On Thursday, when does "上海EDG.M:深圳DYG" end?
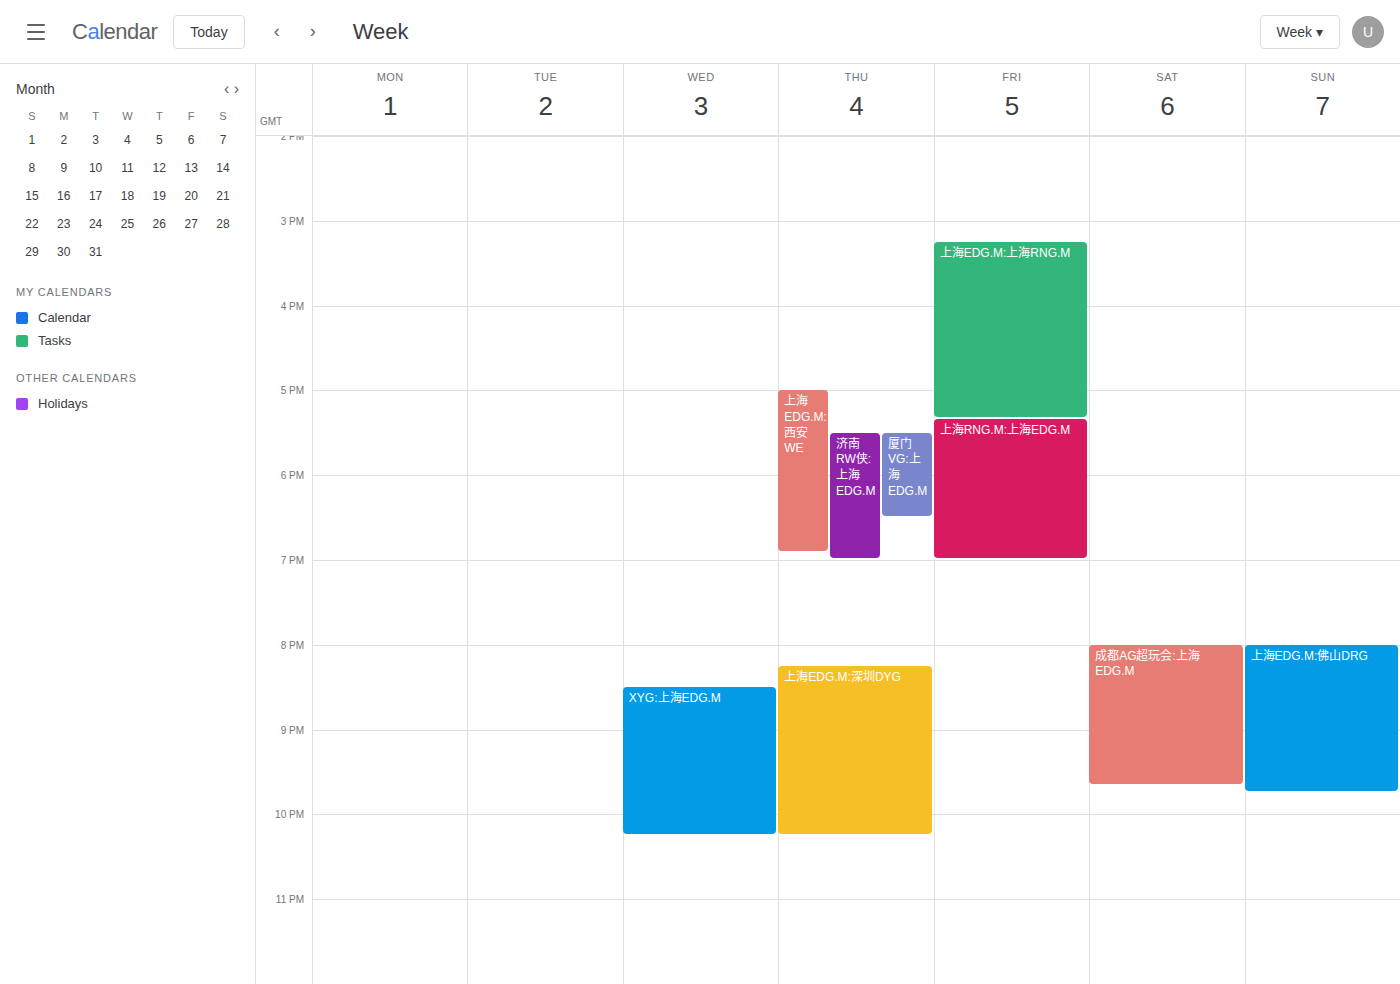
22:15